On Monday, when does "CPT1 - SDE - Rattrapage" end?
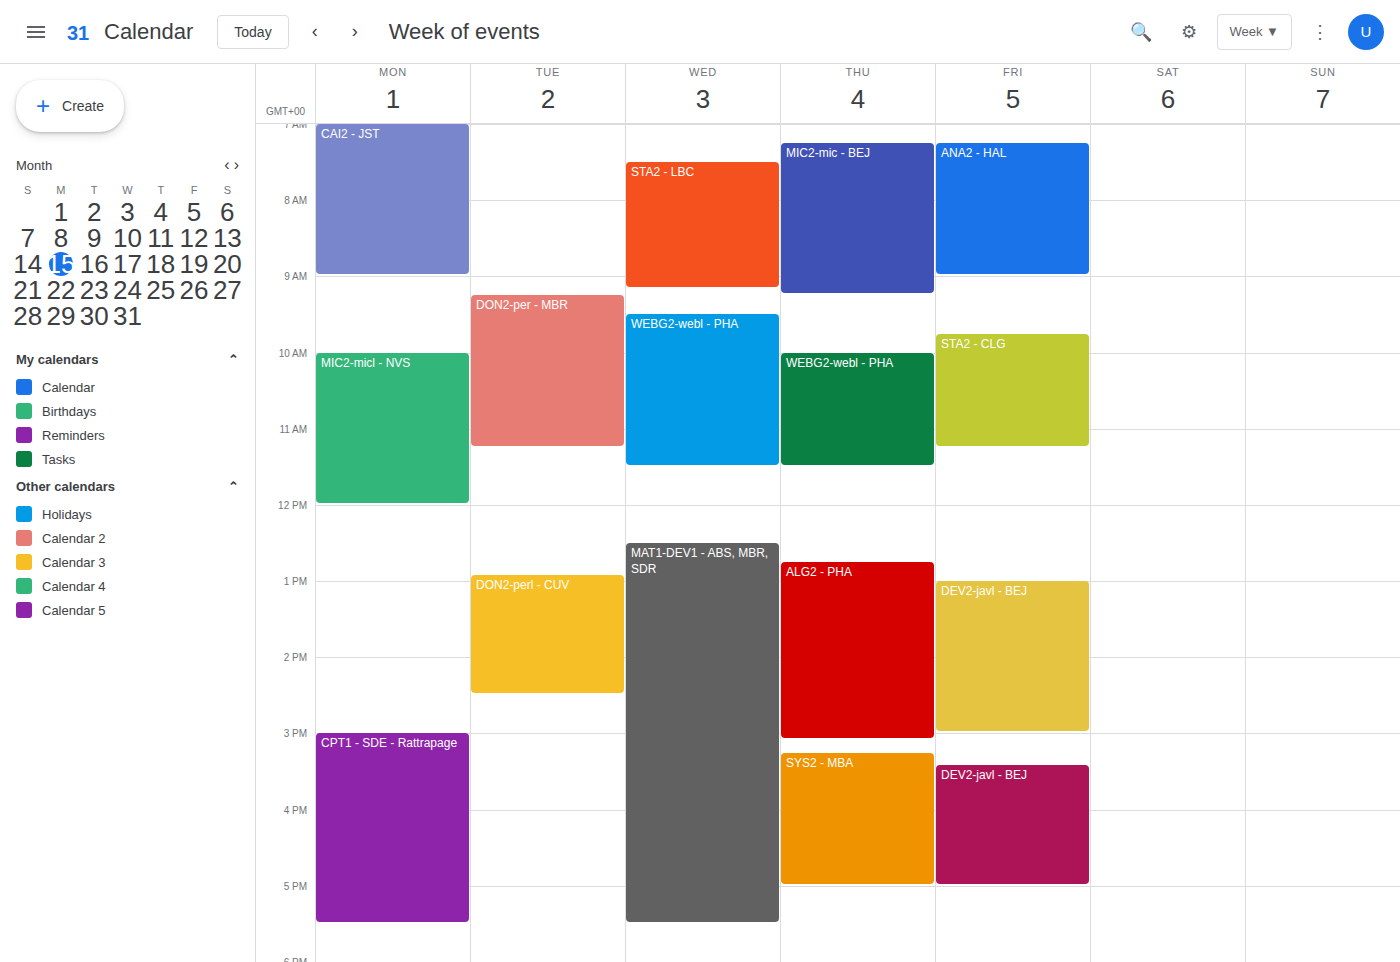
5:30 PM